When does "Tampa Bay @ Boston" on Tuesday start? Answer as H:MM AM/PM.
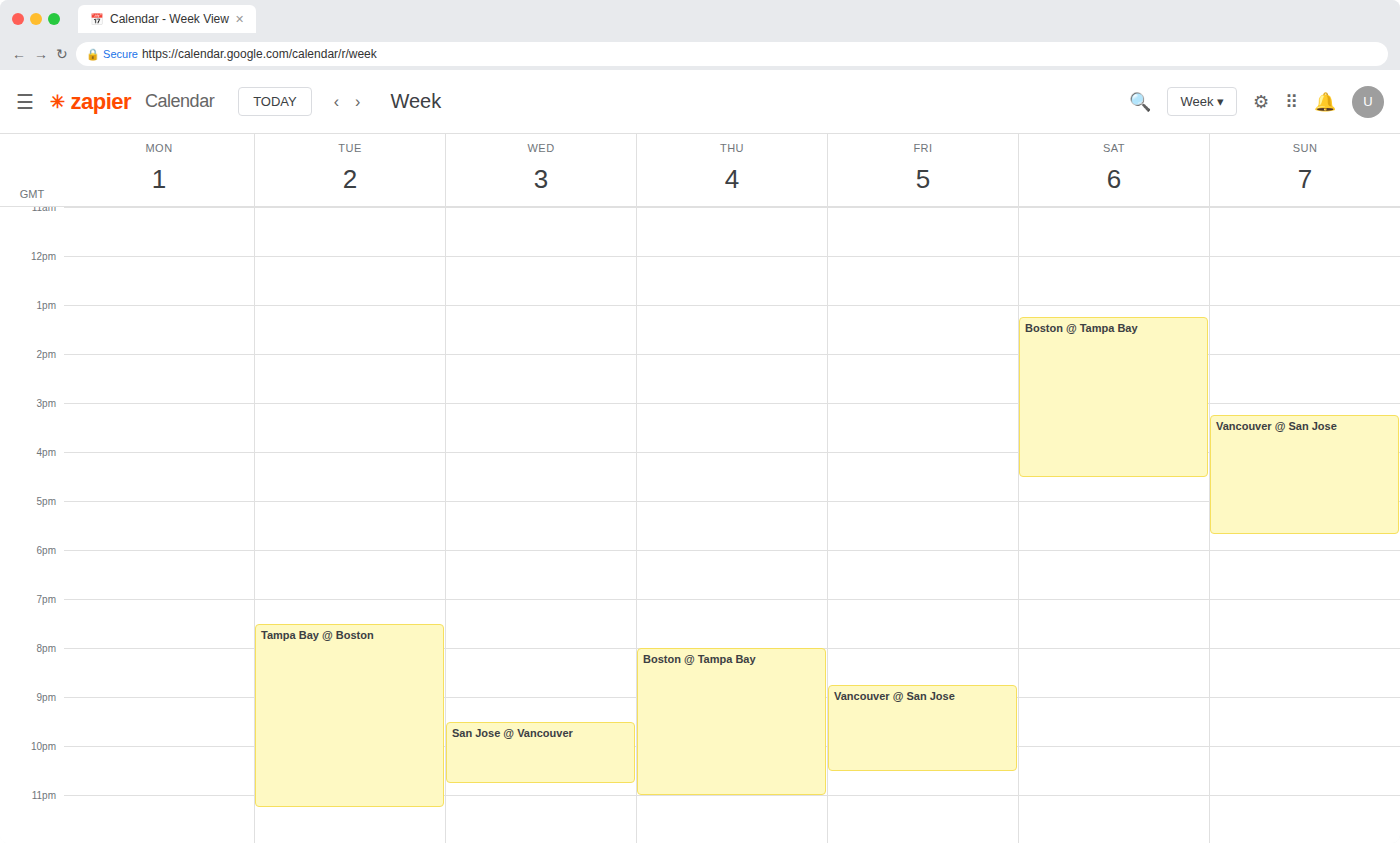
7:30 PM